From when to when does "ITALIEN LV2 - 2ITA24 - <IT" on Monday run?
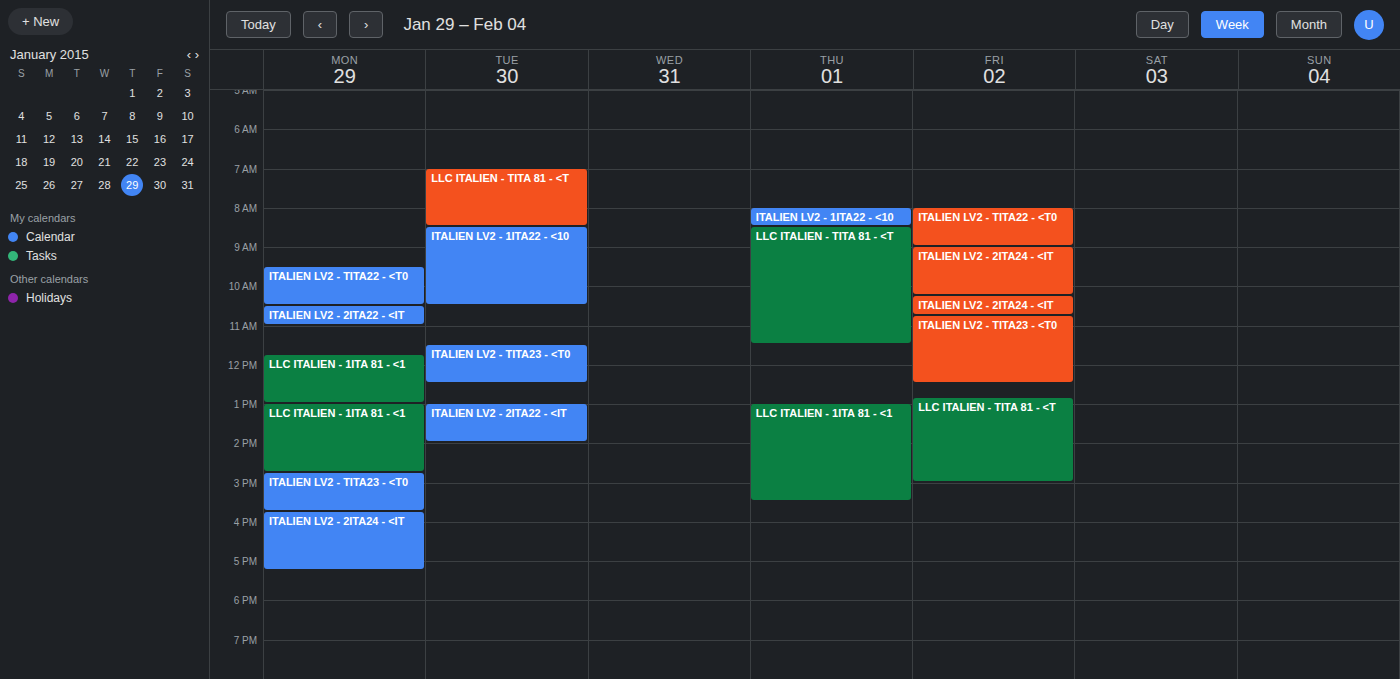
3:45 PM to 5:15 PM